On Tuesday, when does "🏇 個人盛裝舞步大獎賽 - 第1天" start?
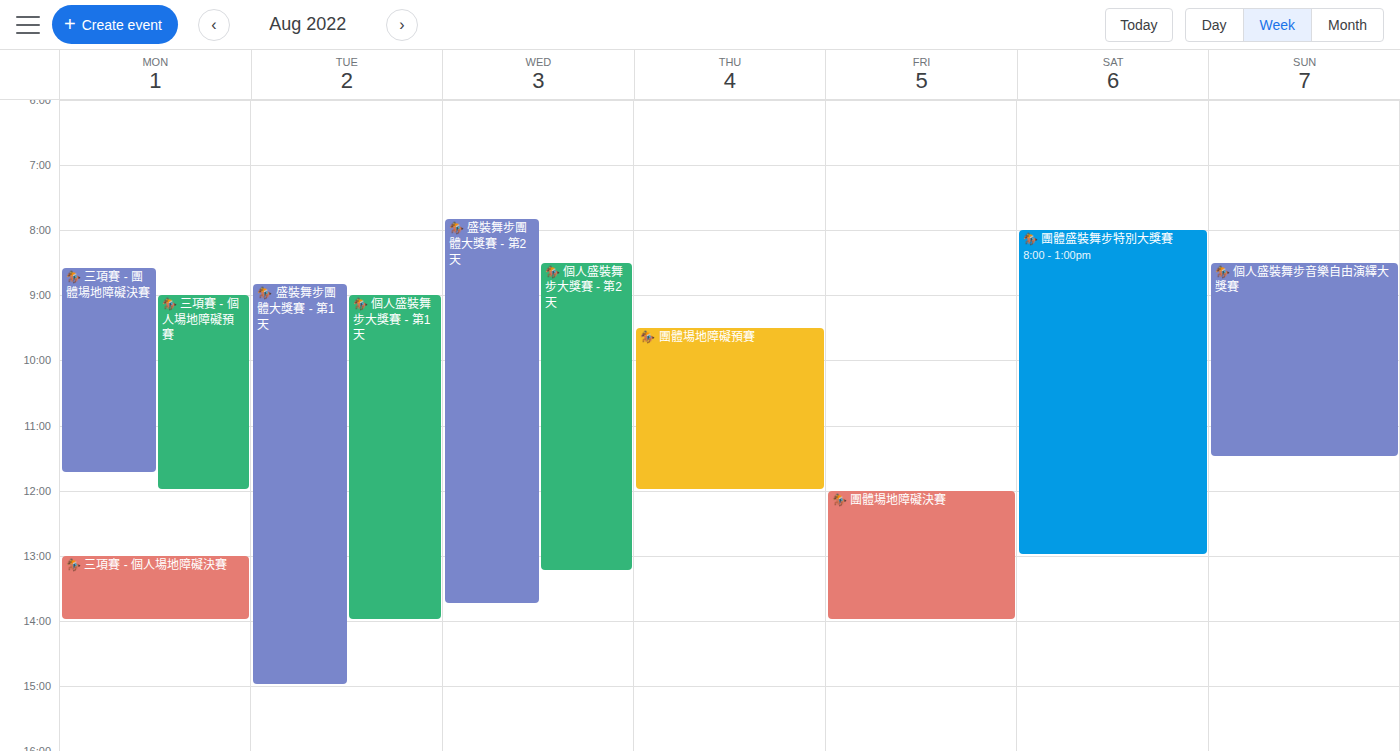
09:00